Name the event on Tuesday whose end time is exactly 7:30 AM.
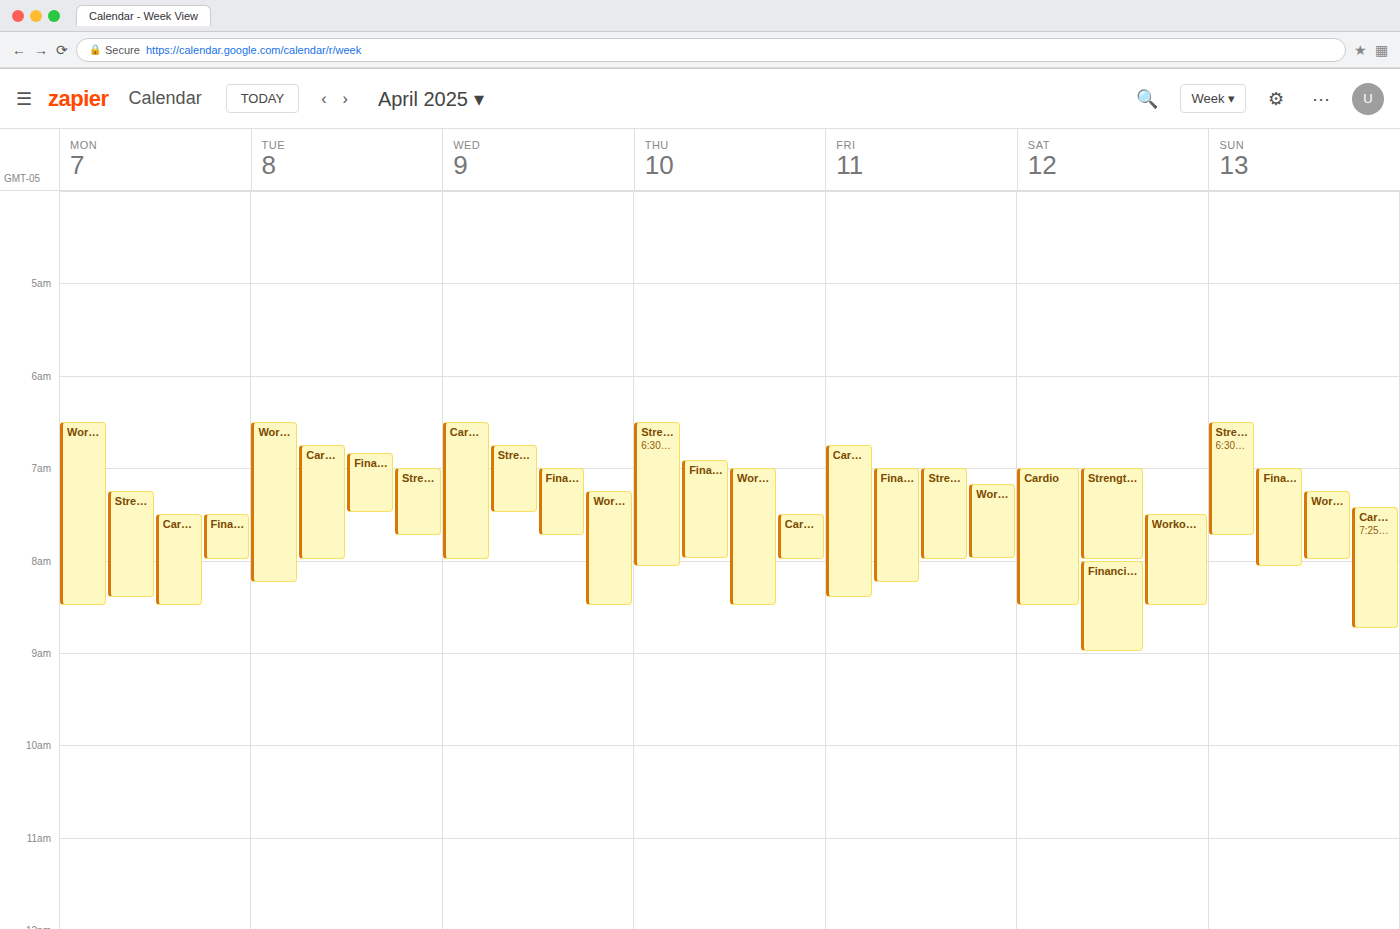
"Financial Summary - April"